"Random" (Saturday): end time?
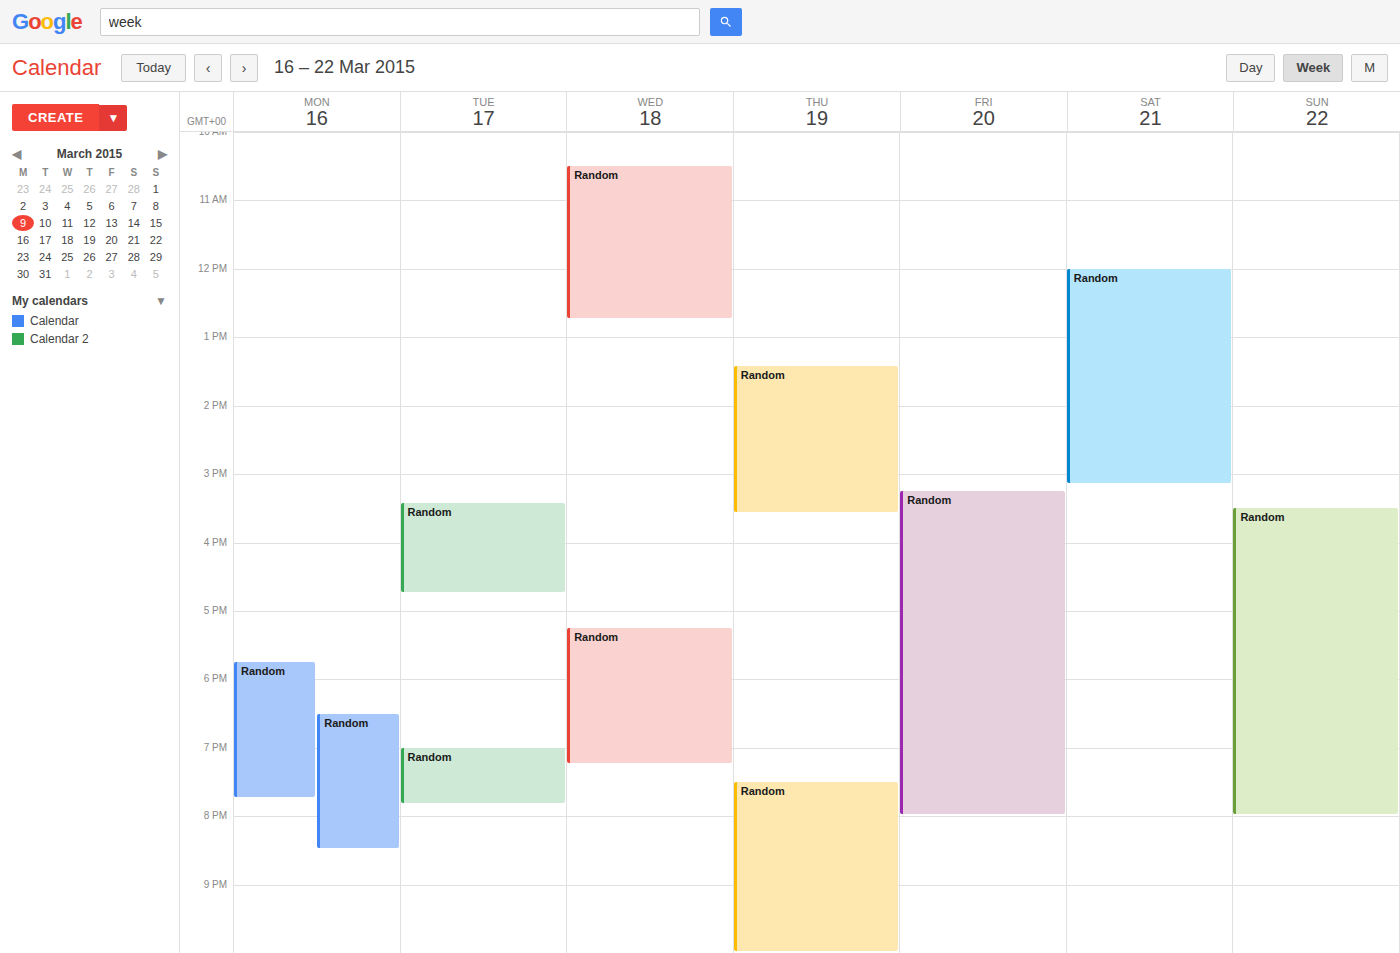
3:10 PM